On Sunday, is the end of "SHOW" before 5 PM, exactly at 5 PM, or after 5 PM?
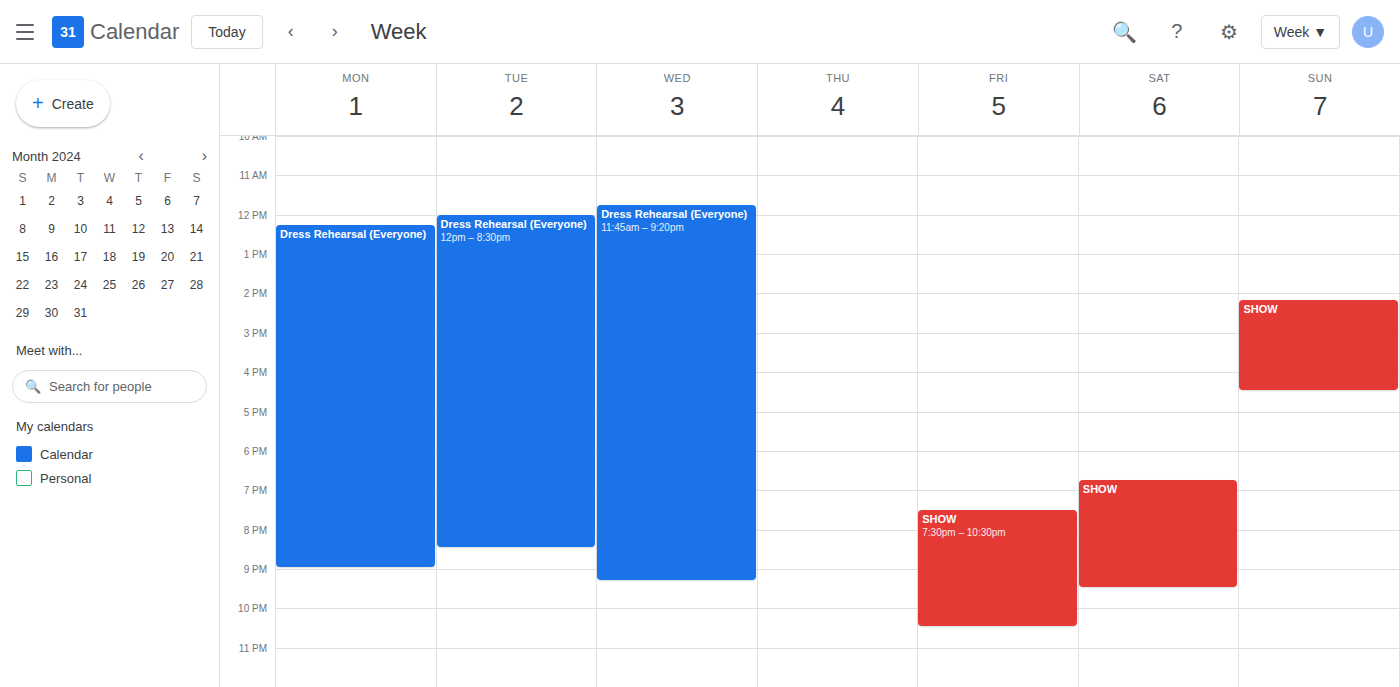
4:30 PM -- before 5 PM, 30 minutes above the 5 PM line.